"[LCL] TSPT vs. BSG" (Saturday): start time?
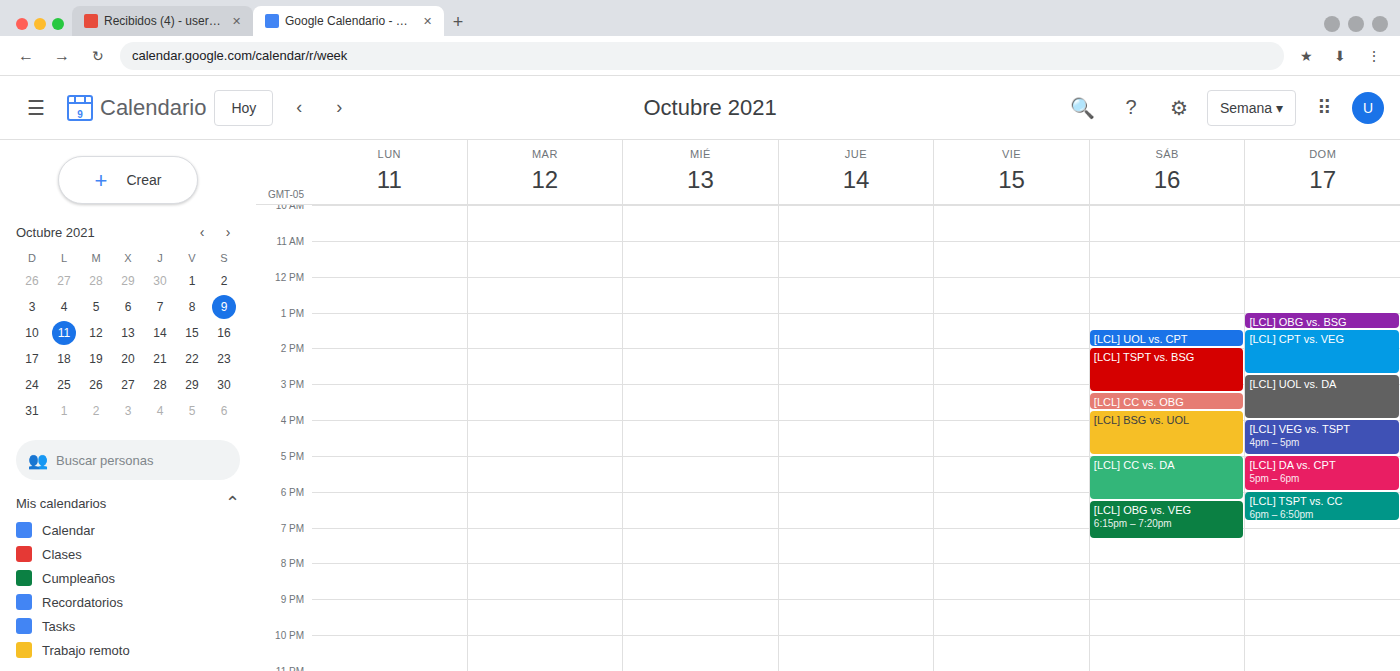
14:00